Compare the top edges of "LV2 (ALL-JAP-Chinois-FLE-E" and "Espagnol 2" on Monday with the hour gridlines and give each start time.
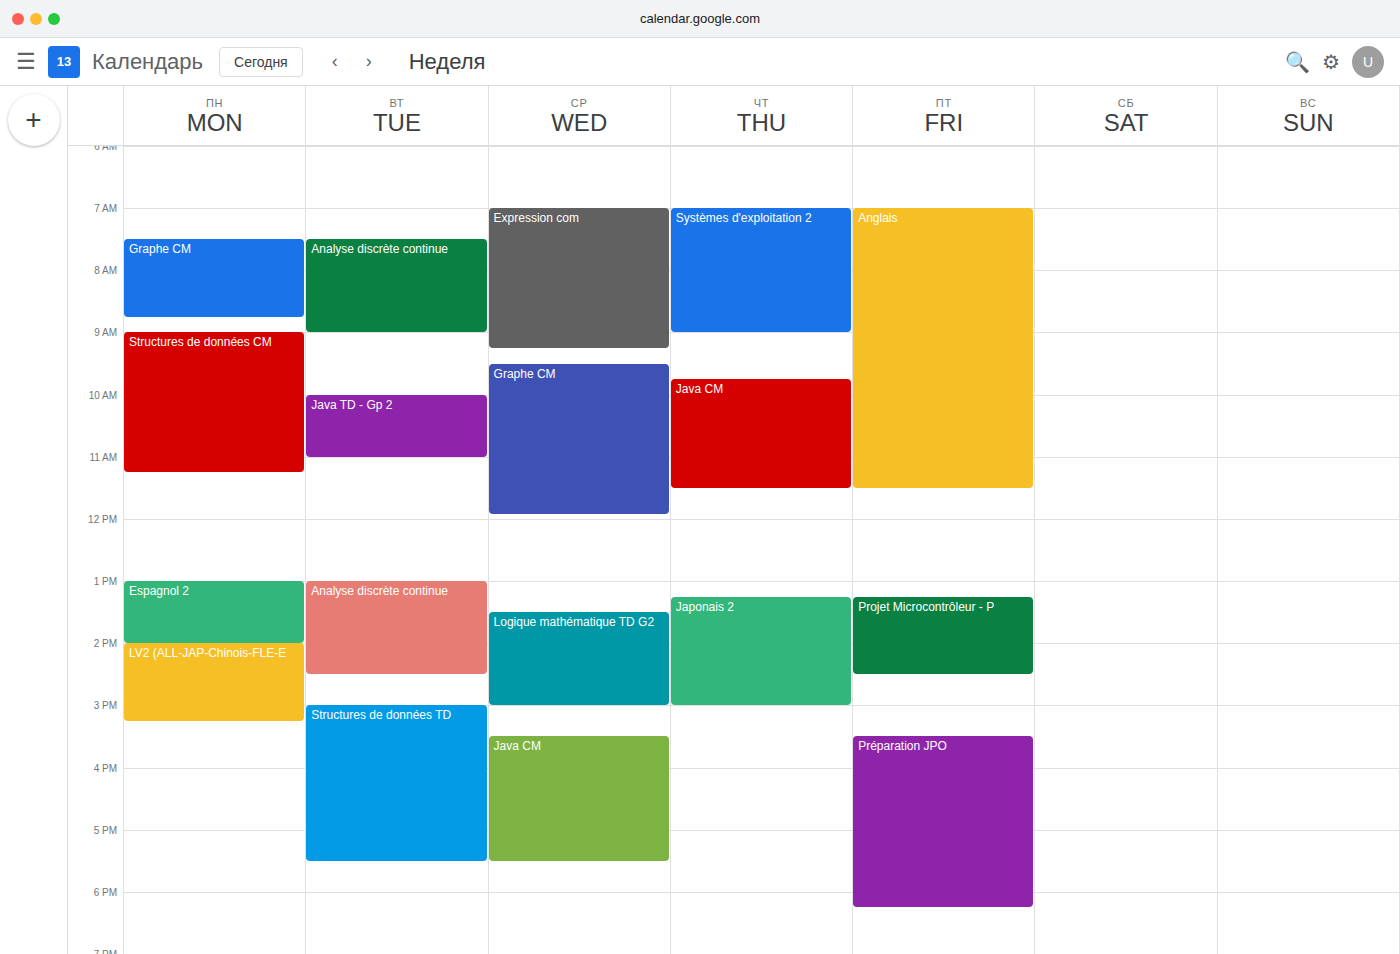
"LV2 (ALL-JAP-Chinois-FLE-E": 2:00 PM, exactly on the 2 PM line. "Espagnol 2": 1:00 PM, exactly on the 1 PM line.